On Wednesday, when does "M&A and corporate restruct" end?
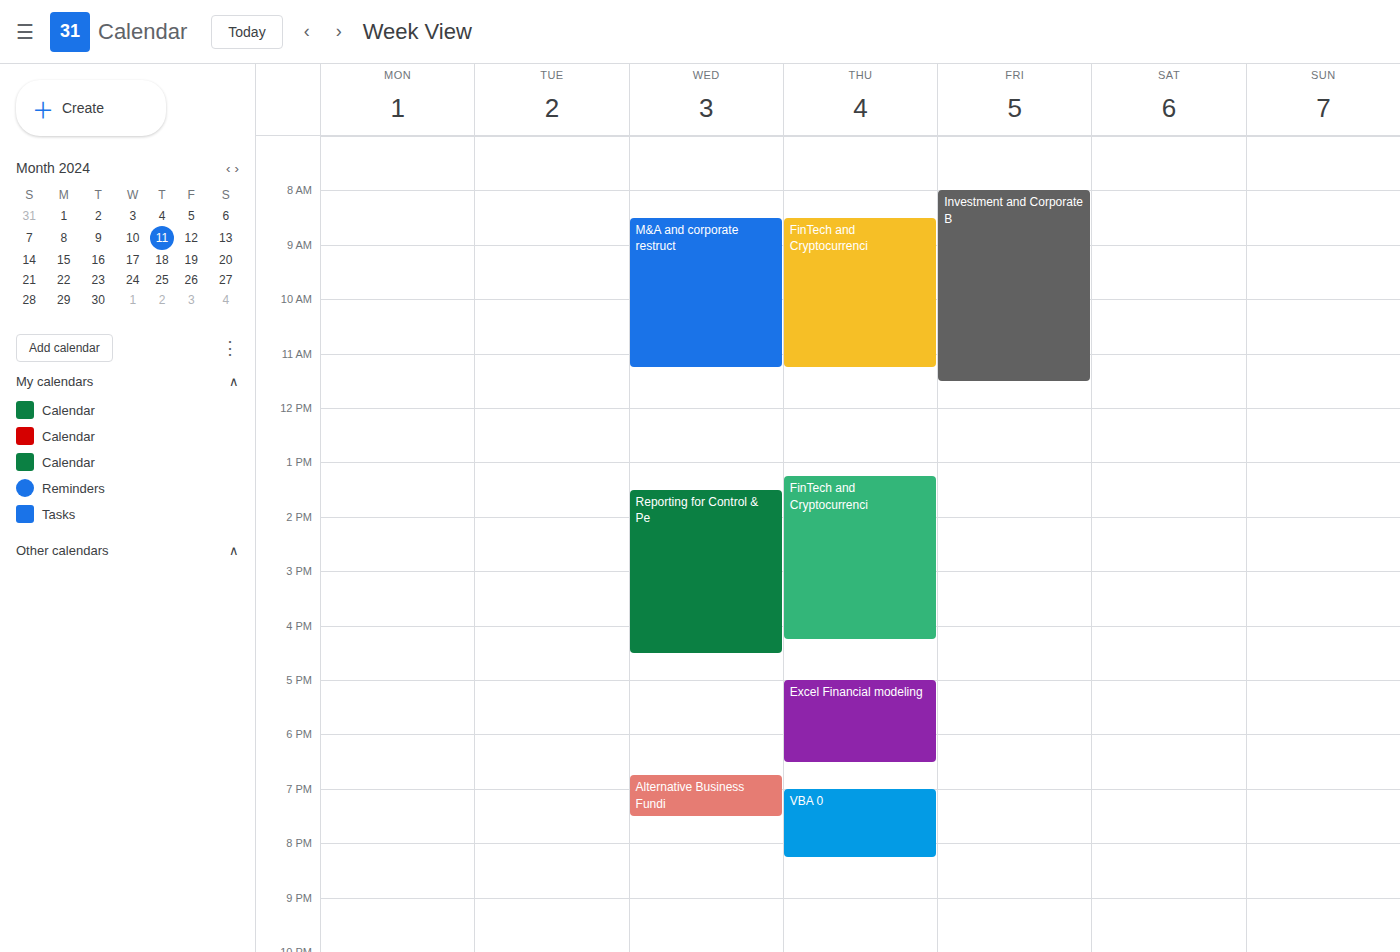
11:15